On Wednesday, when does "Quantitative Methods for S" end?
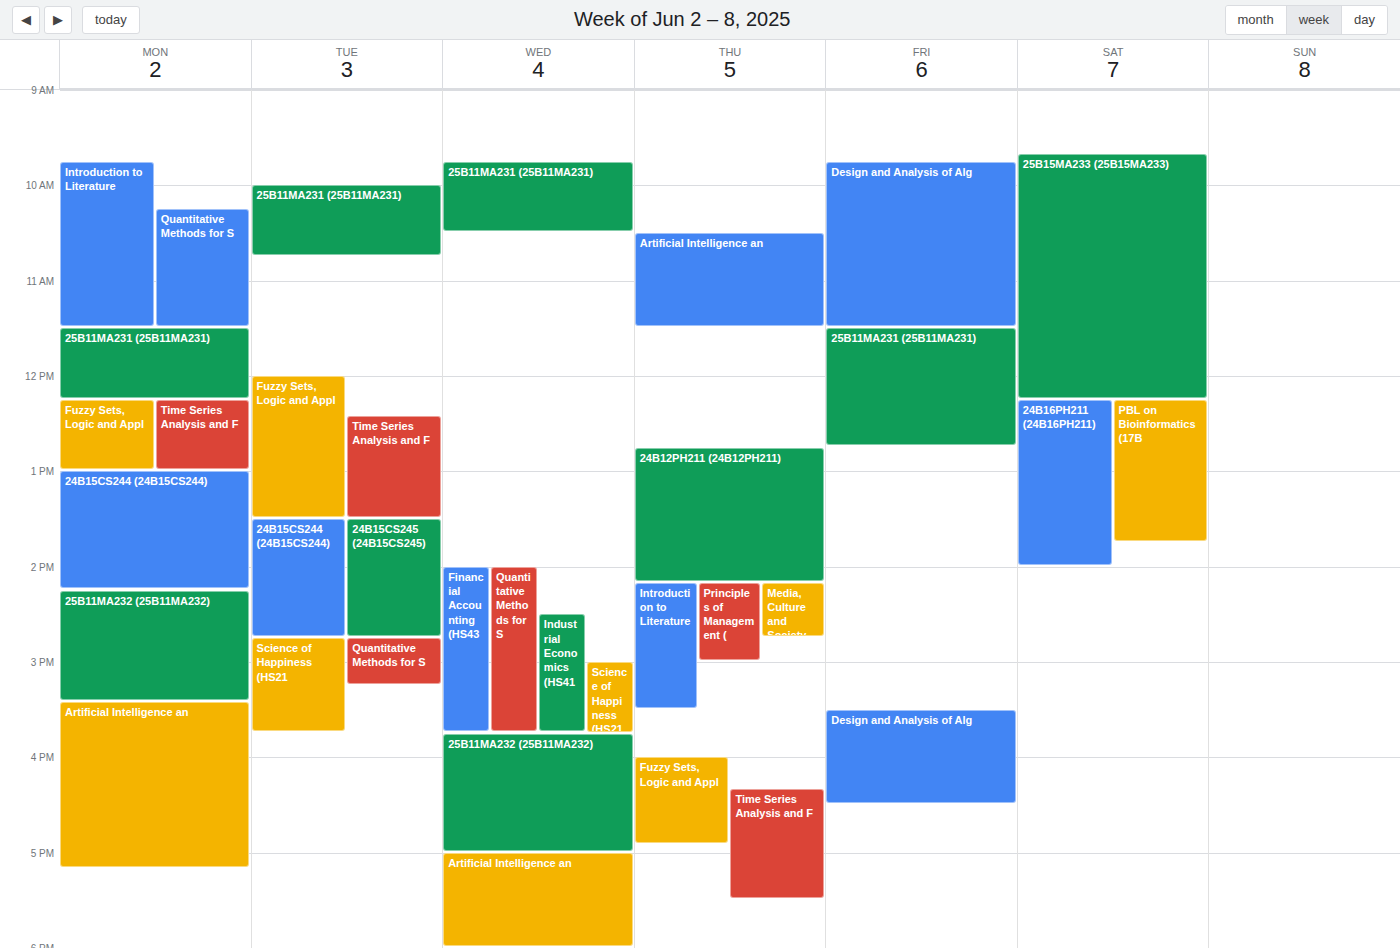
15:45